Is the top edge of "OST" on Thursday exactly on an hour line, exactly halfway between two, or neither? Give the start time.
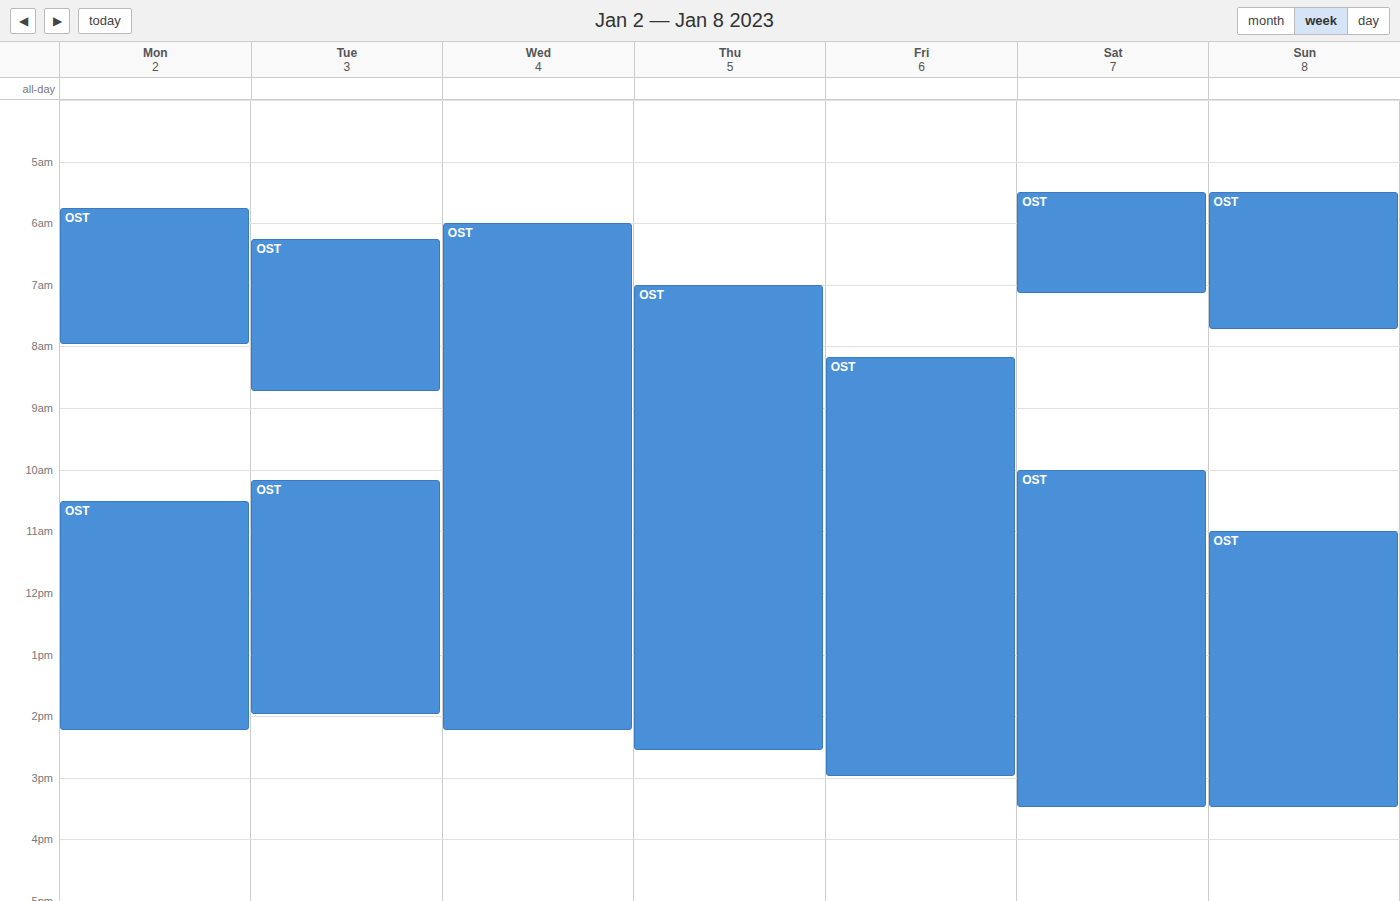
7:00 AM -- exactly on the 7 AM line.